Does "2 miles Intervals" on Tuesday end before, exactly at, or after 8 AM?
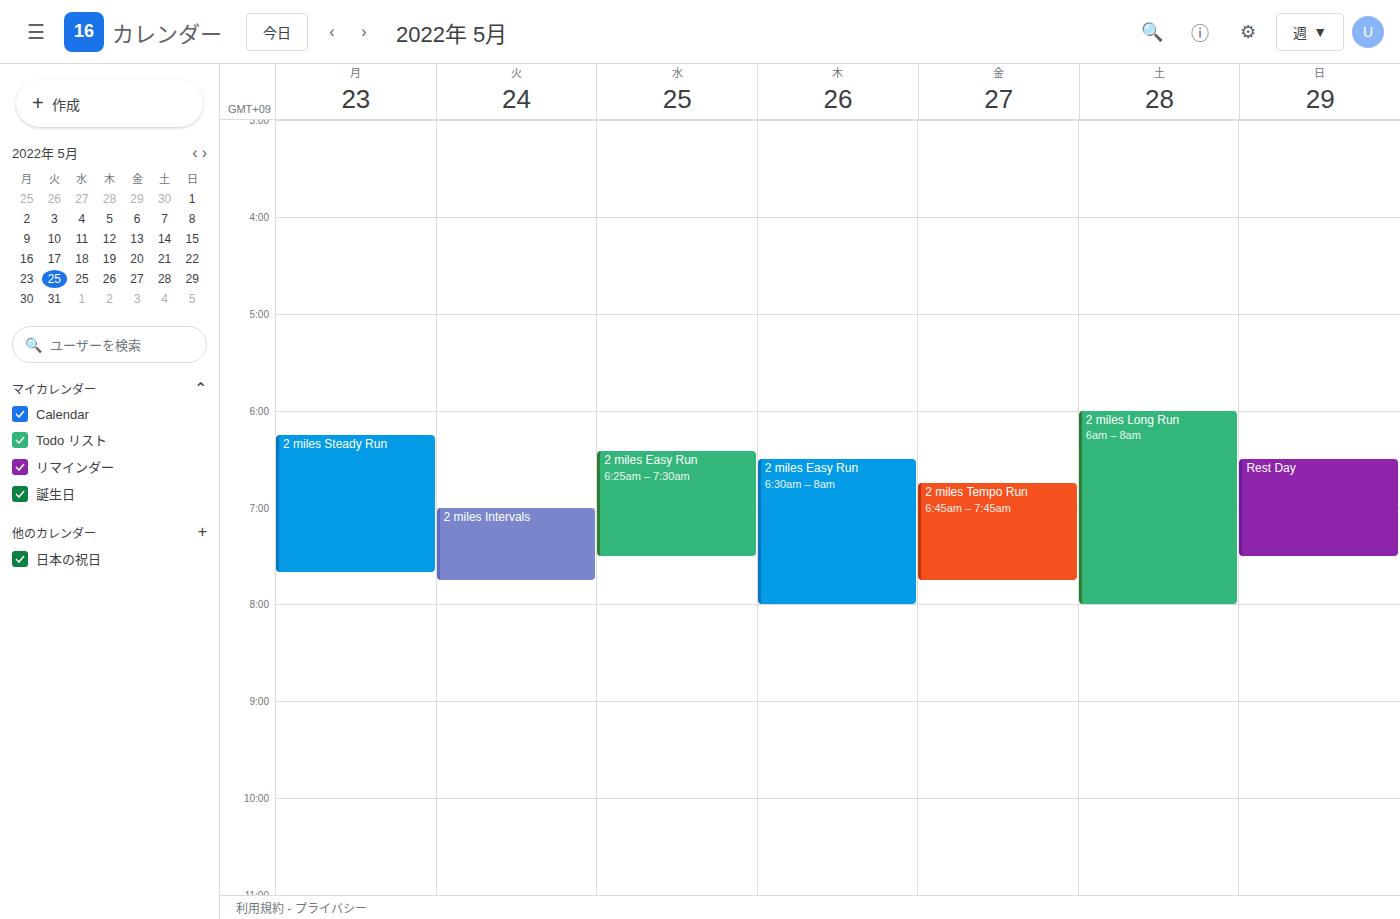
7:45 AM -- before 8 AM, 15 minutes above the 8 AM line.